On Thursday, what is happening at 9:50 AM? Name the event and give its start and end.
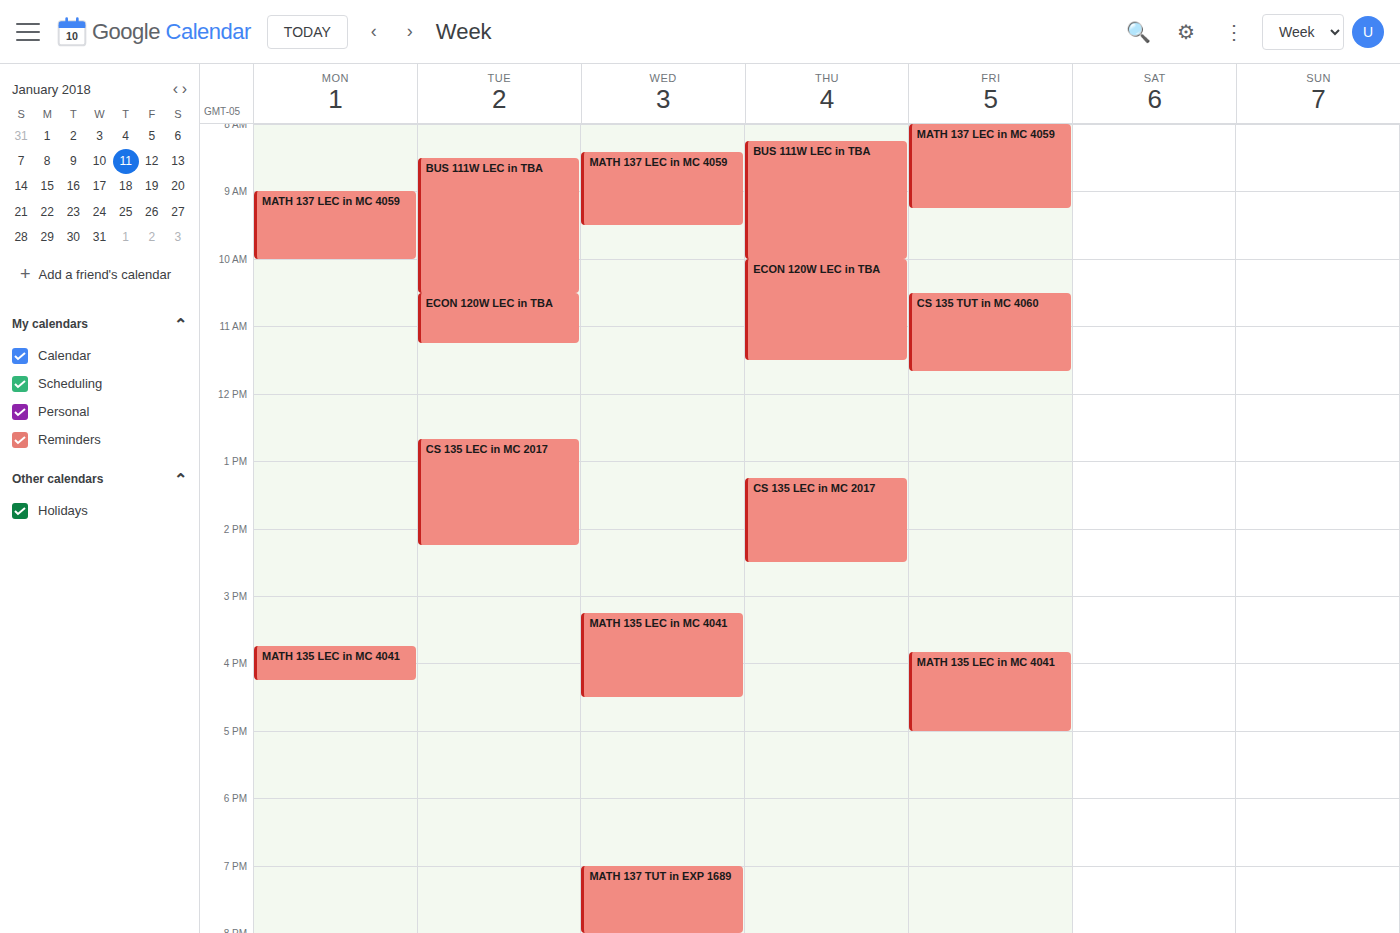
"BUS 111W LEC in TBA", 8:15 AM to 10:00 AM